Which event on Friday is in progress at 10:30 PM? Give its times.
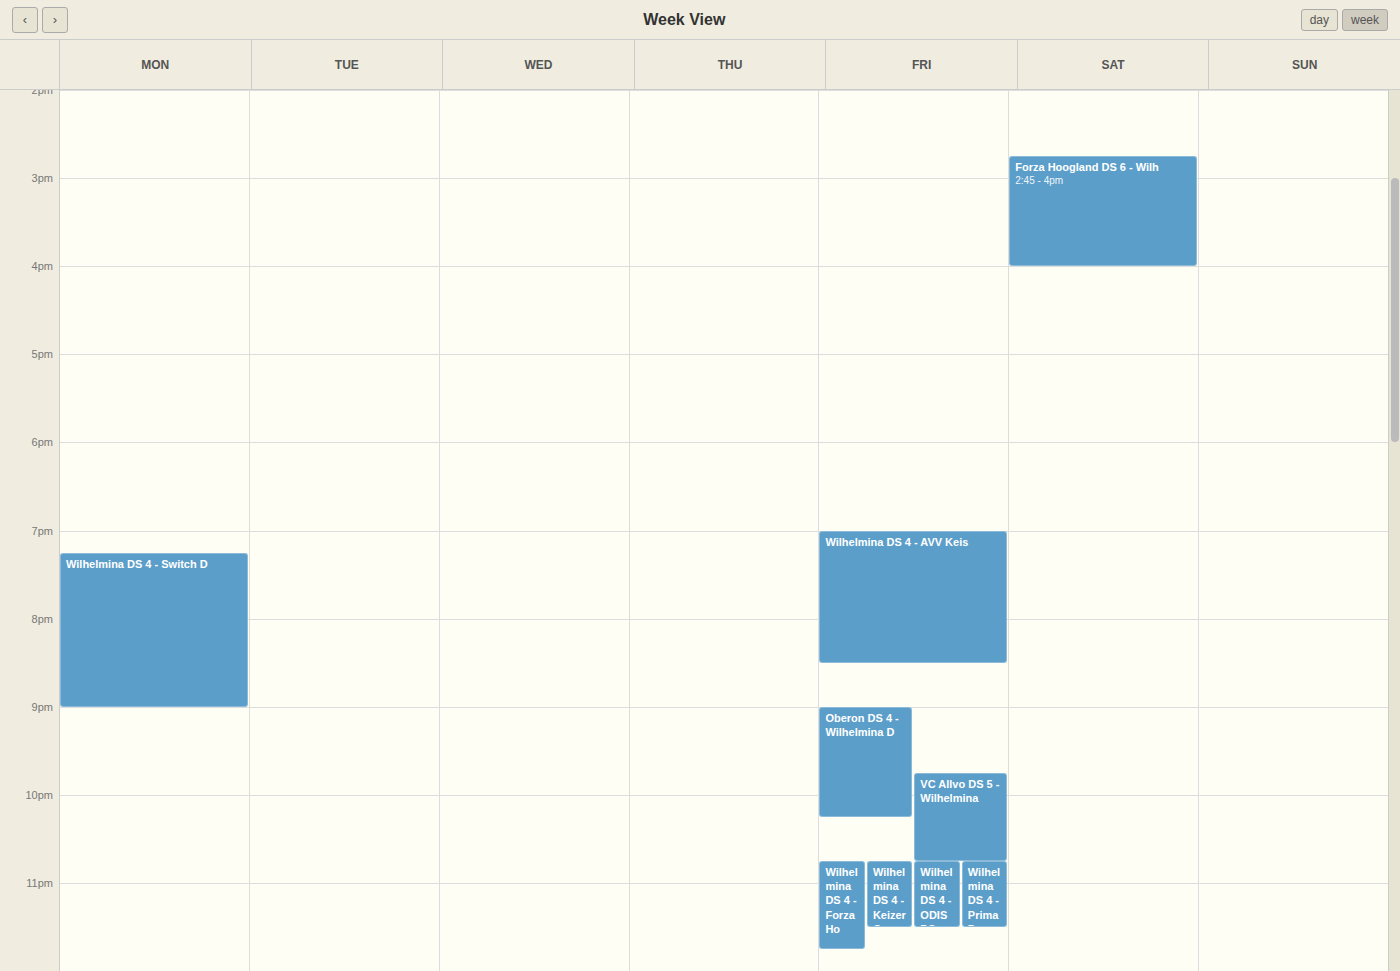
"VC Allvo DS 5 - Wilhelmina", 9:45 PM to 10:45 PM